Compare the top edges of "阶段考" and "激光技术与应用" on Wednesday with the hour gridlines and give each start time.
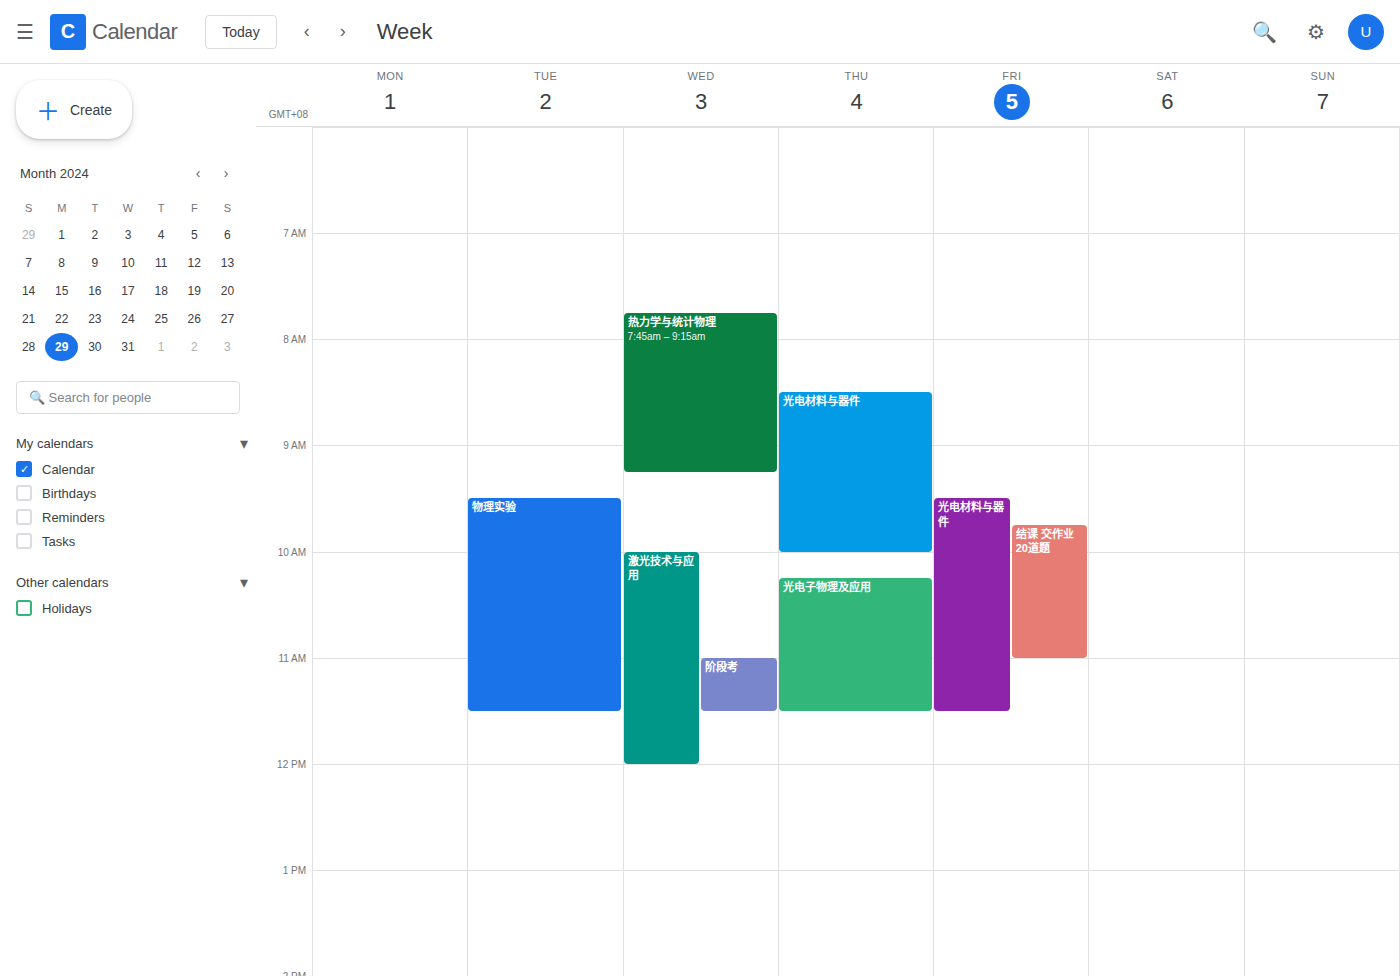
"阶段考": 11:00 AM, exactly on the 11 AM line. "激光技术与应用": 10:00 AM, exactly on the 10 AM line.